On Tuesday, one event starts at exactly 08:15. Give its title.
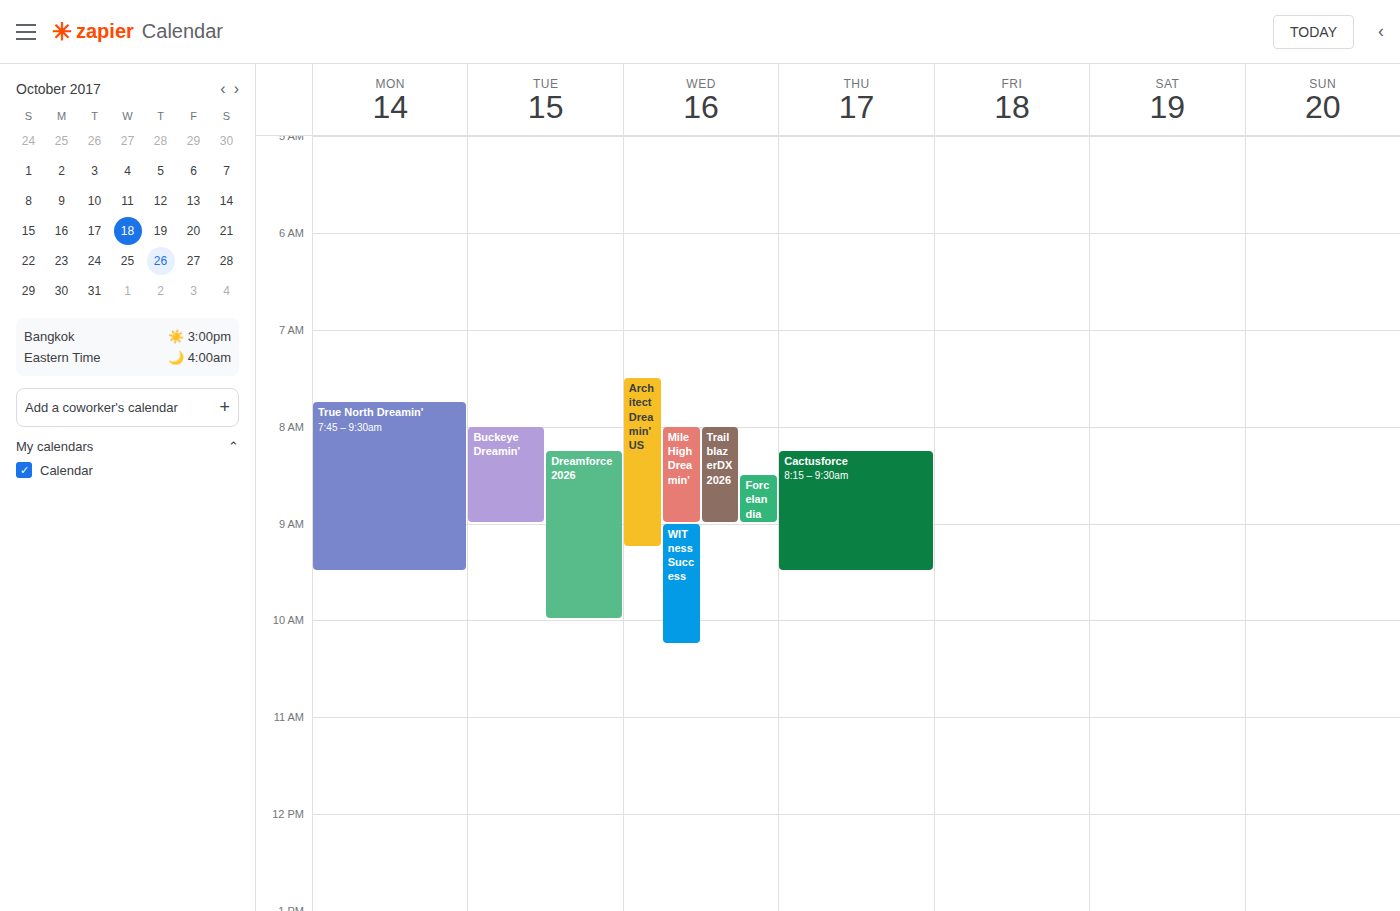
"Dreamforce 2026"